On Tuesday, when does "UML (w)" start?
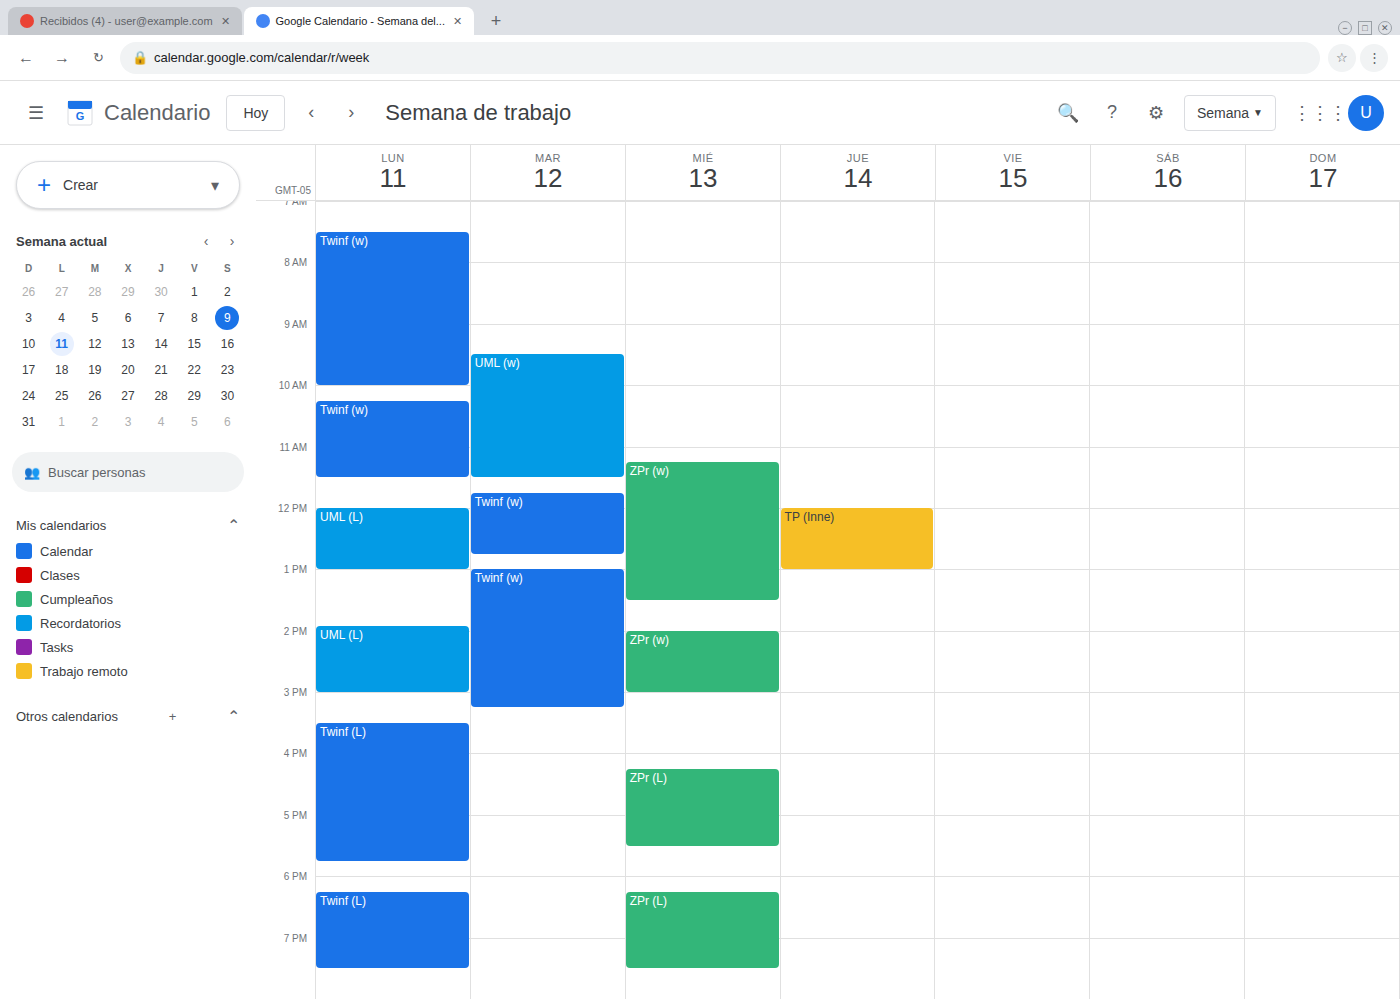
09:30